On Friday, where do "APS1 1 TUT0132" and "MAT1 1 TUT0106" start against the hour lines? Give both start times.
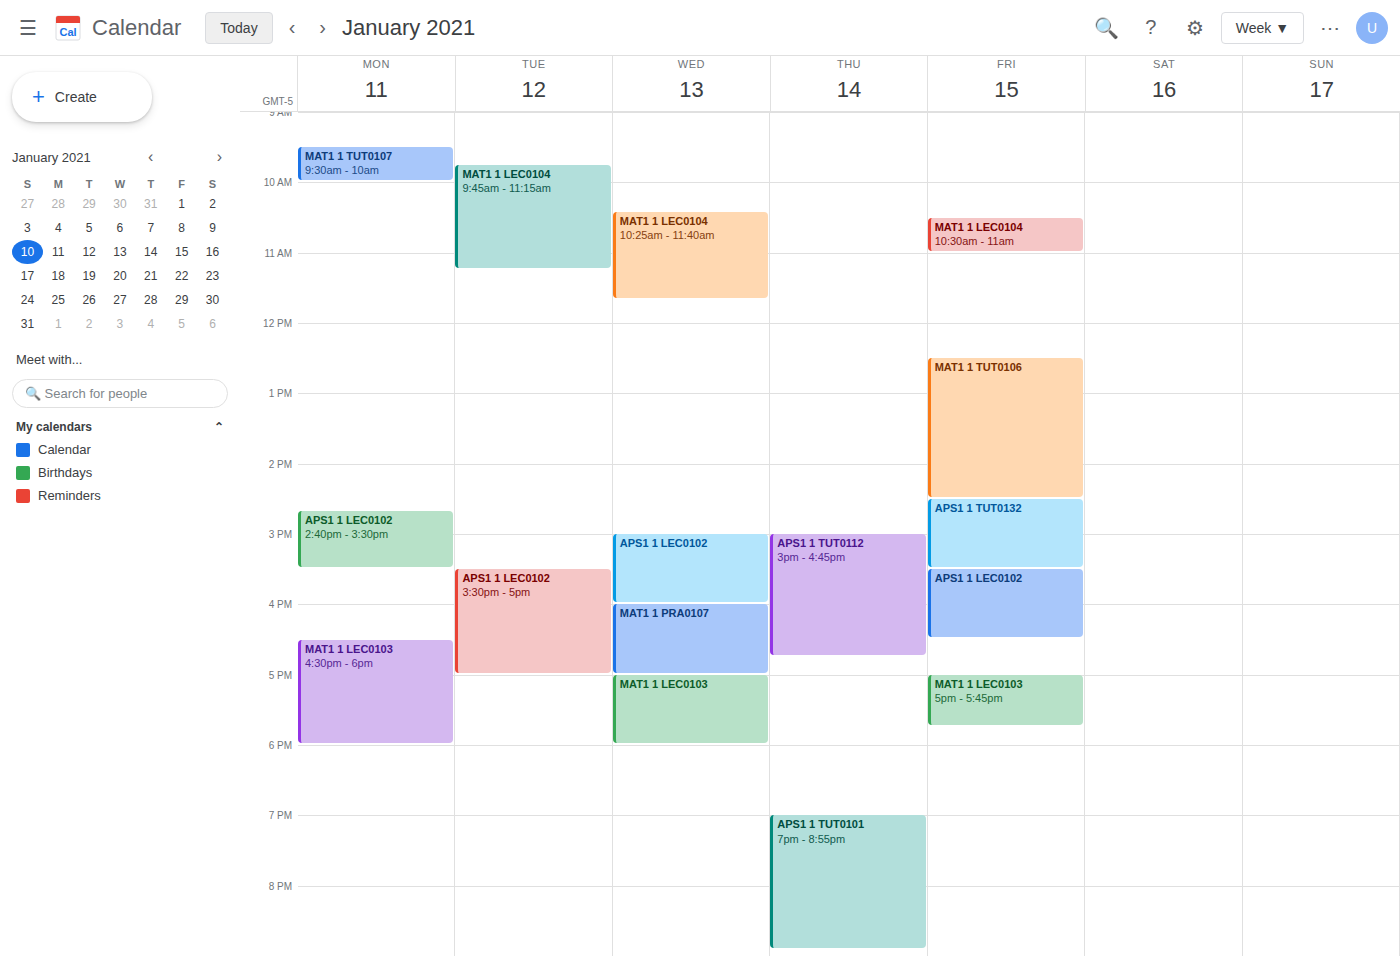
"APS1 1 TUT0132": 2:30 PM, halfway between the 2 PM and 3 PM lines. "MAT1 1 TUT0106": 12:30 PM, halfway between the 12 PM and 1 PM lines.